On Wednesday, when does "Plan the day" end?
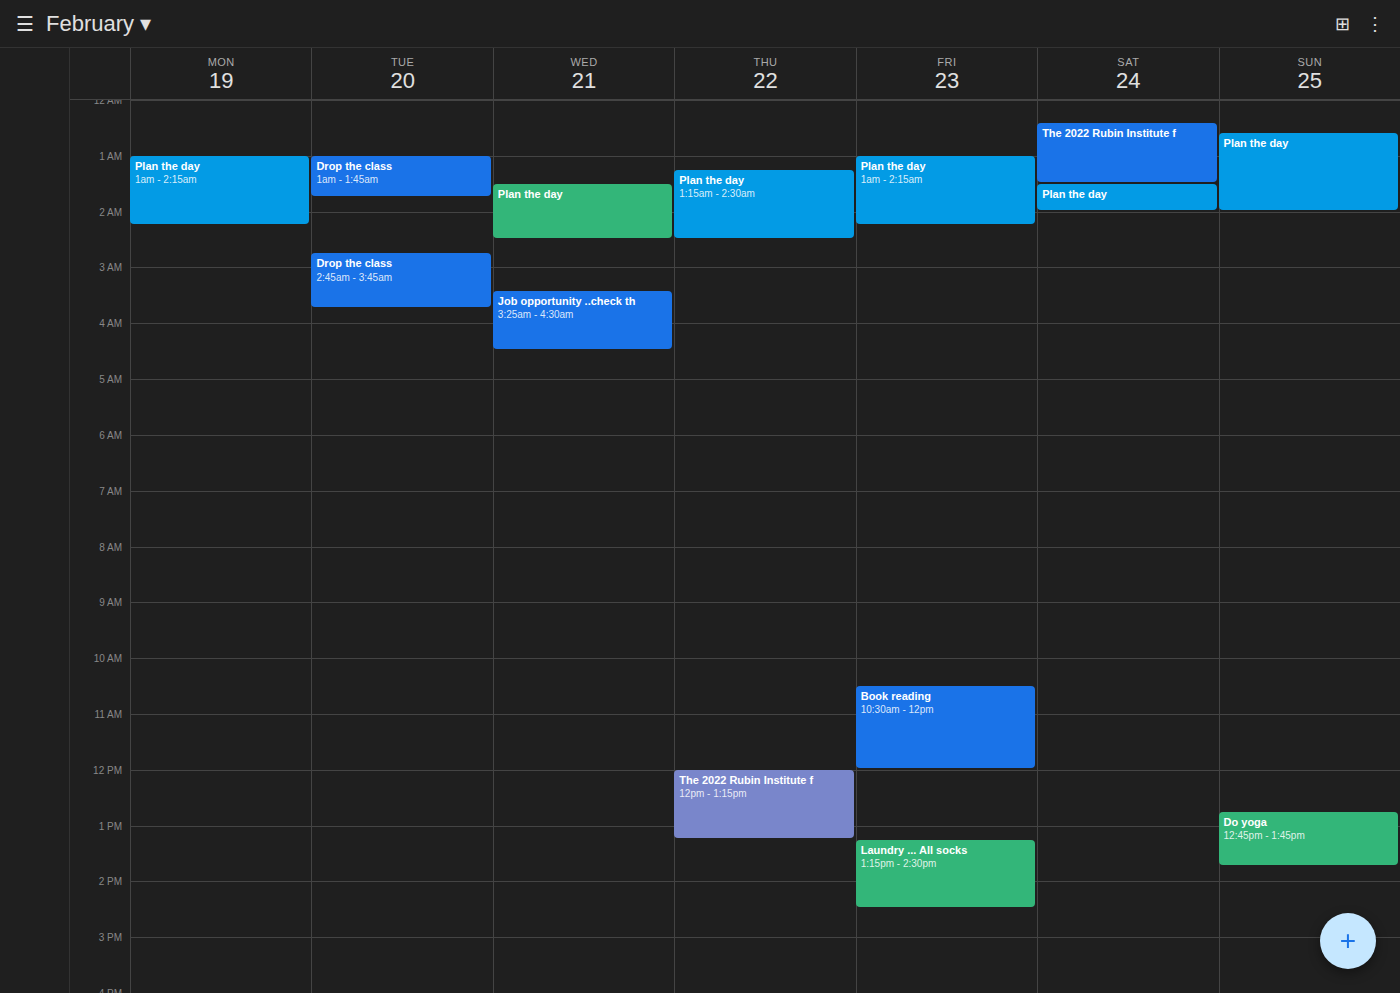
2:30 AM